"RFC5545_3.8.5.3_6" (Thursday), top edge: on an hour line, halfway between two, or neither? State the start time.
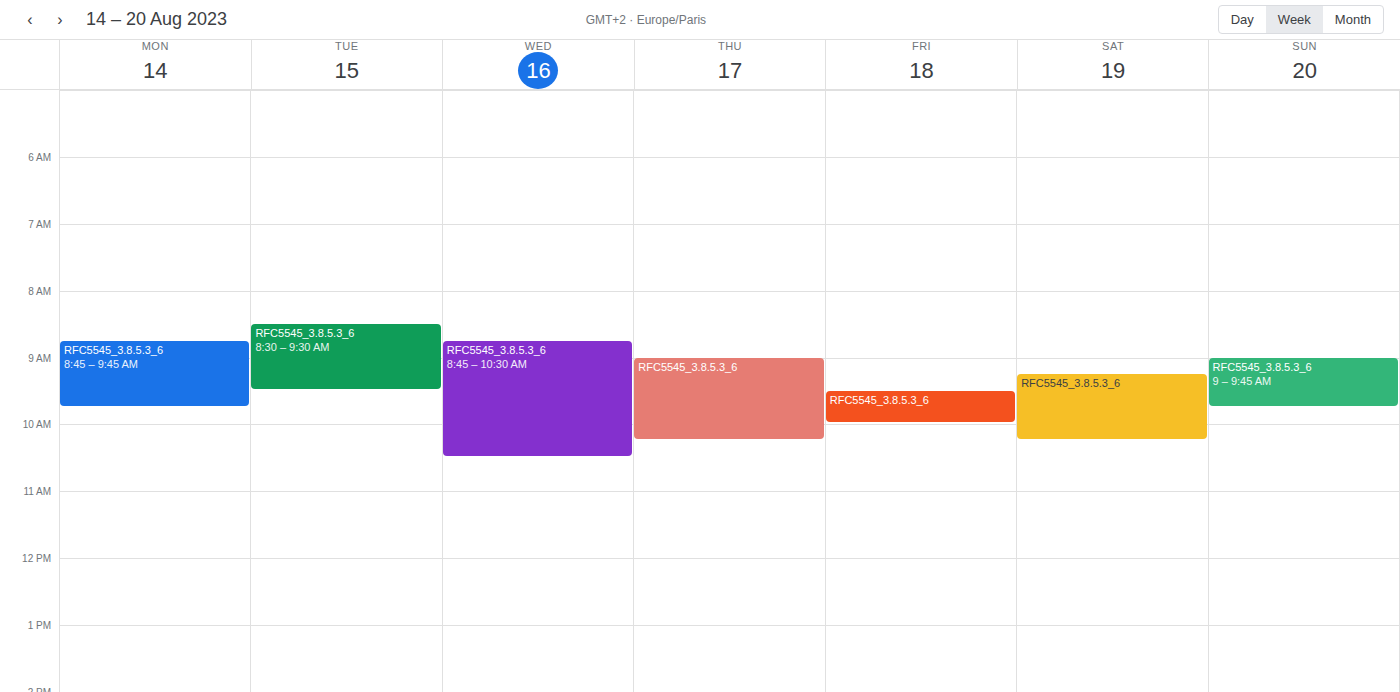
9:00 AM -- exactly on the 9 AM line.